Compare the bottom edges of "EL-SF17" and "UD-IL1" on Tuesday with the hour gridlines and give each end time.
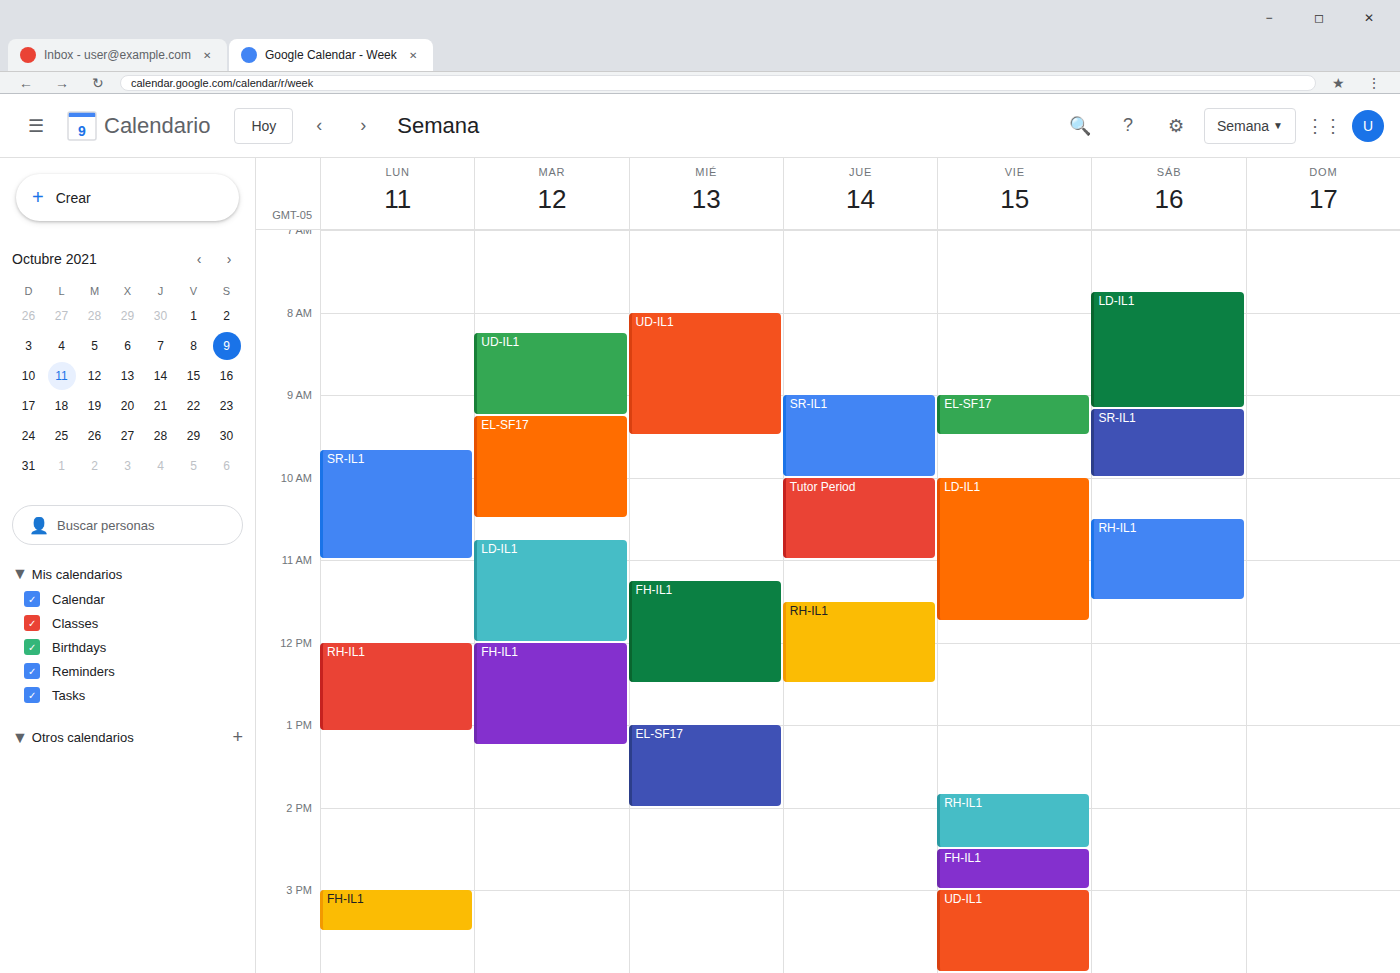
"EL-SF17": 10:30 AM, halfway between the 10 AM and 11 AM lines. "UD-IL1": 9:15 AM, neither: a quarter of the way from the 9 AM line to the 10 AM line.